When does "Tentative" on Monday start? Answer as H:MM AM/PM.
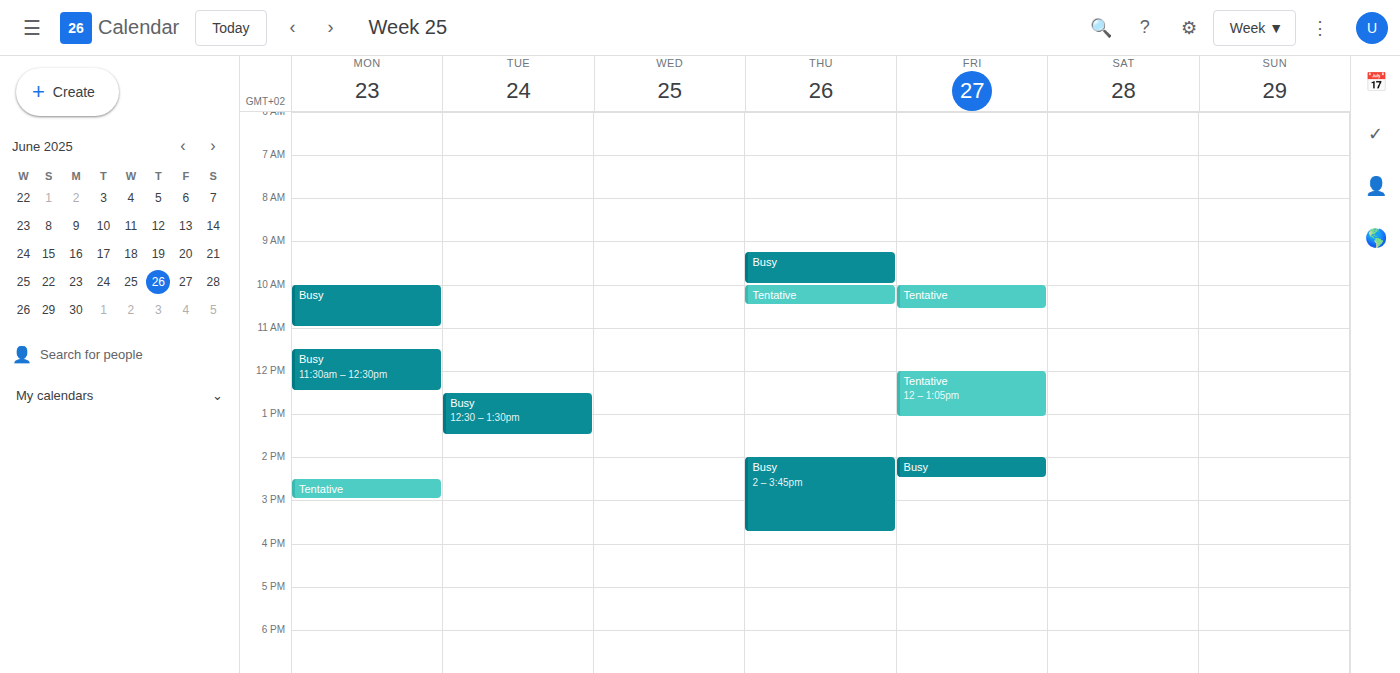
2:30 PM